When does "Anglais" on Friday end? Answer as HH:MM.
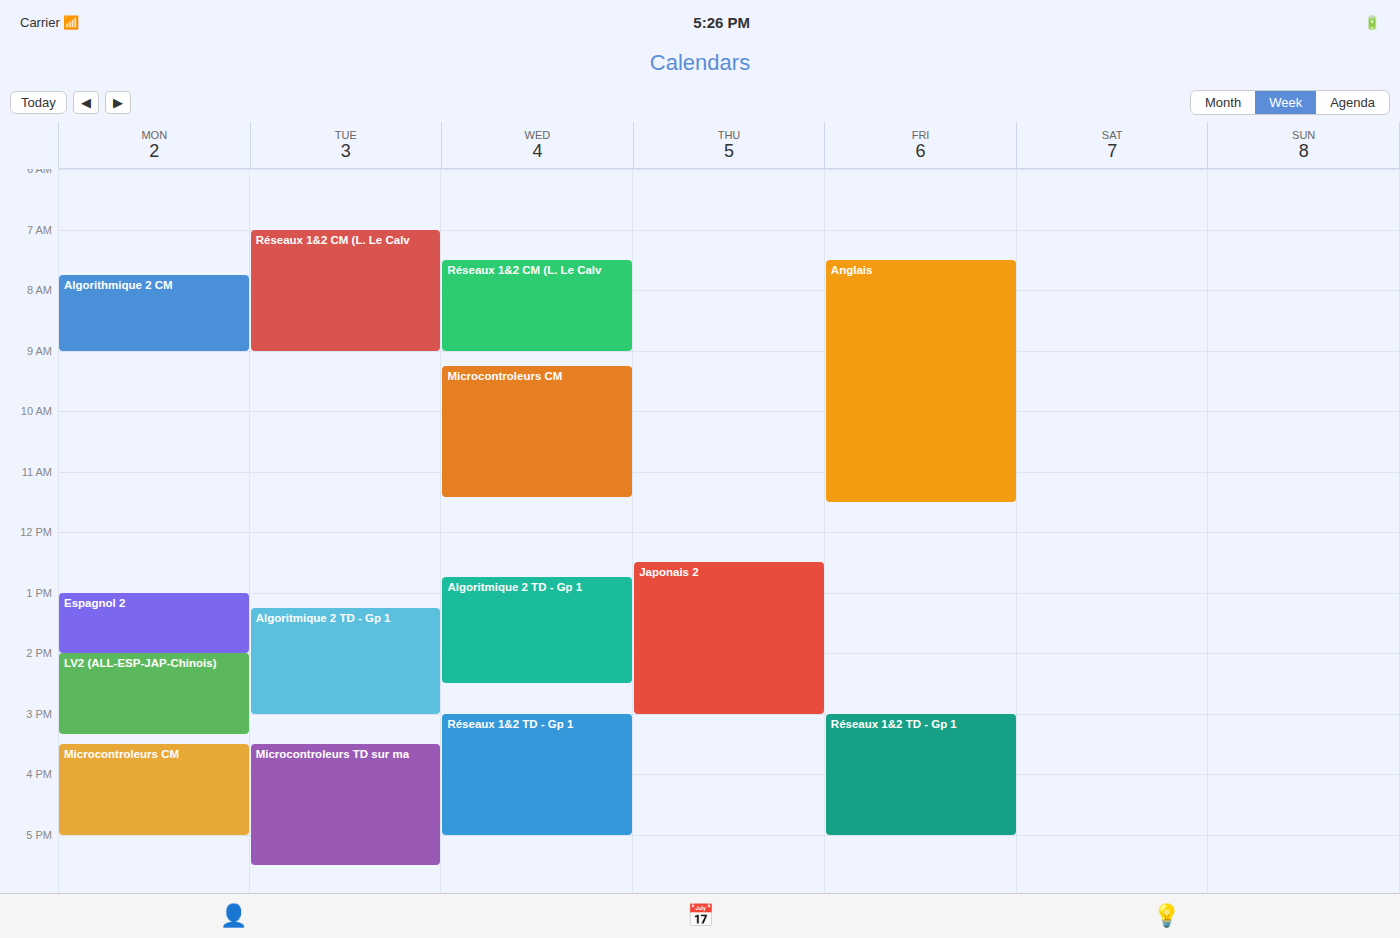
11:30